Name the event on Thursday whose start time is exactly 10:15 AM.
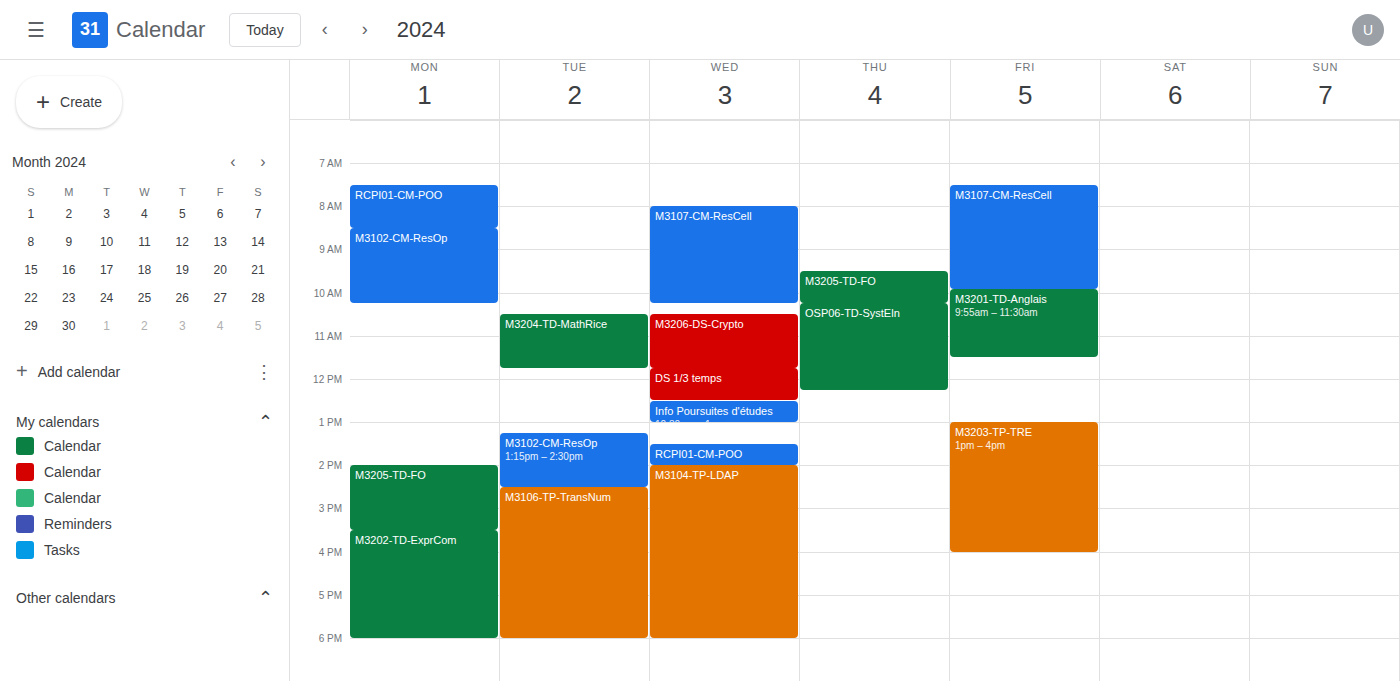
"OSP06-TD-SystEln"